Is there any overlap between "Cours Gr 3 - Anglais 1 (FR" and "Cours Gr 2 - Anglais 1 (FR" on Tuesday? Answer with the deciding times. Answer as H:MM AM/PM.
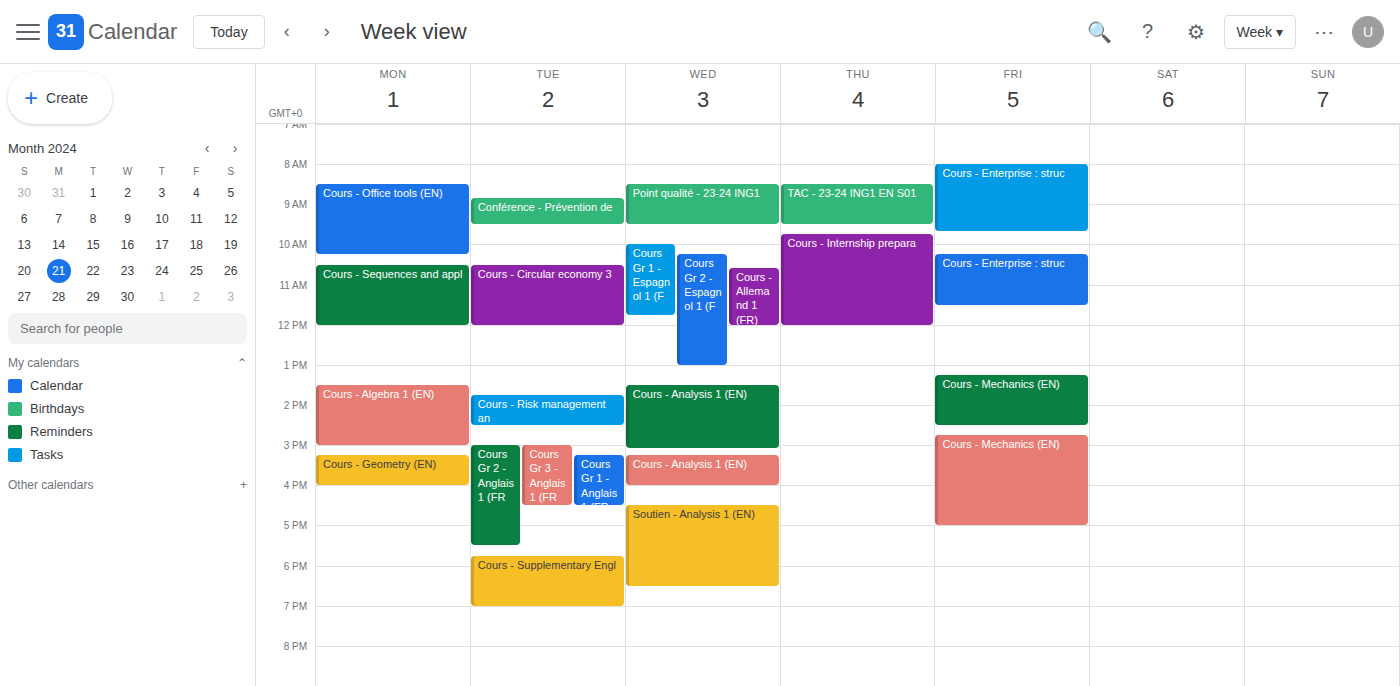
"Cours Gr 2 - Anglais 1 (FR" starts at 3:00 PM, before "Cours Gr 3 - Anglais 1 (FR" ends at 4:30 PM -- they overlap.